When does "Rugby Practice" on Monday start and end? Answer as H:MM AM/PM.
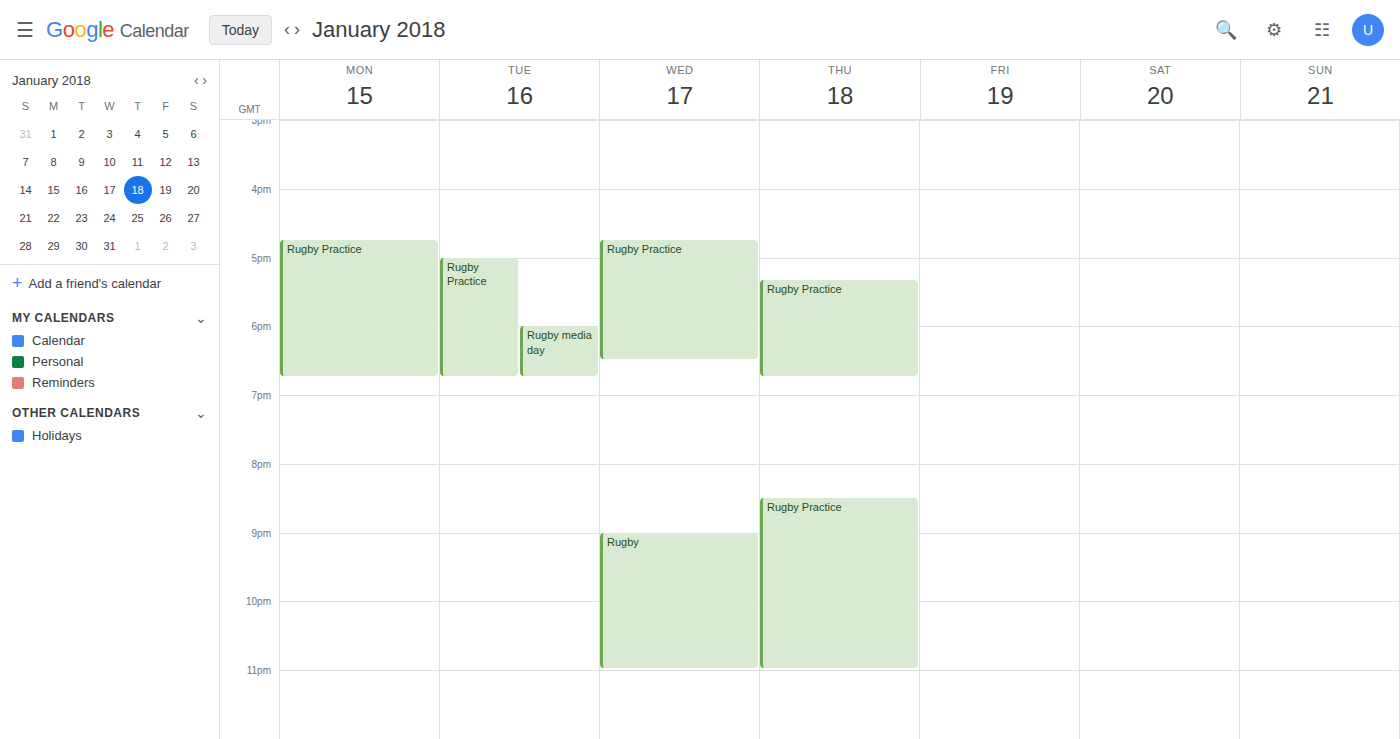
4:45 PM to 6:45 PM